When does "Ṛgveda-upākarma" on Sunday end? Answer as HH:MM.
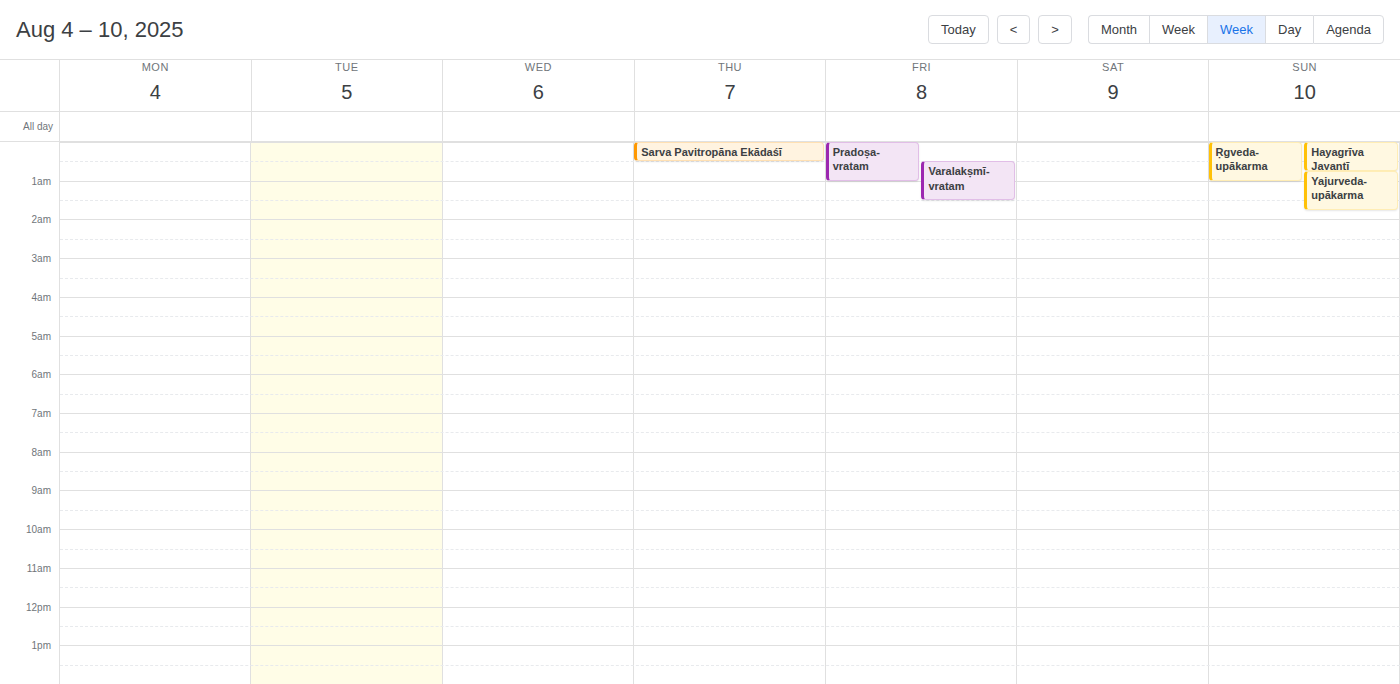
01:00